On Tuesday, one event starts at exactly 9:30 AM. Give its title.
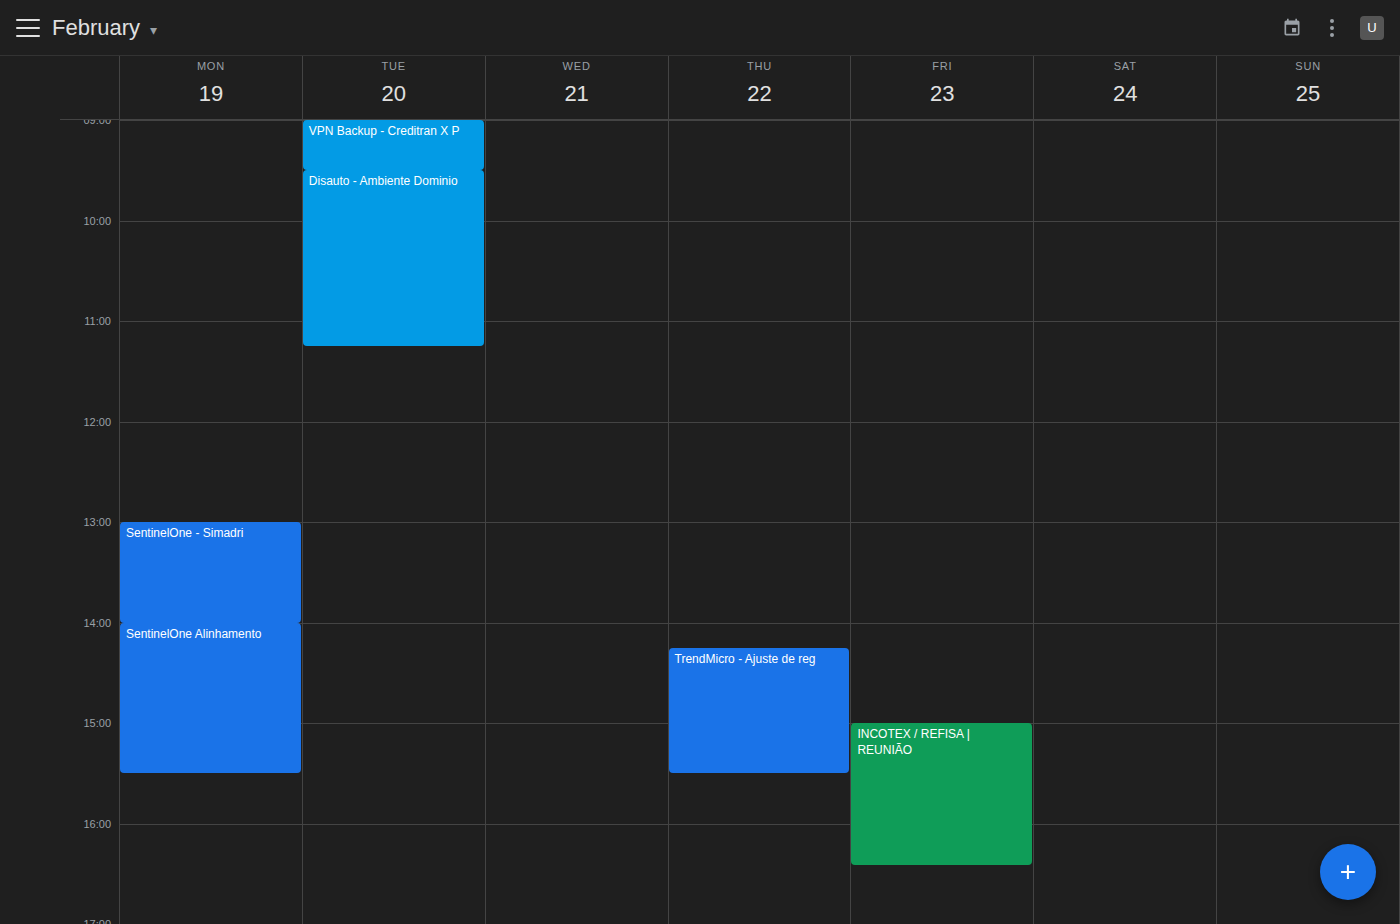
"Disauto - Ambiente Dominio"